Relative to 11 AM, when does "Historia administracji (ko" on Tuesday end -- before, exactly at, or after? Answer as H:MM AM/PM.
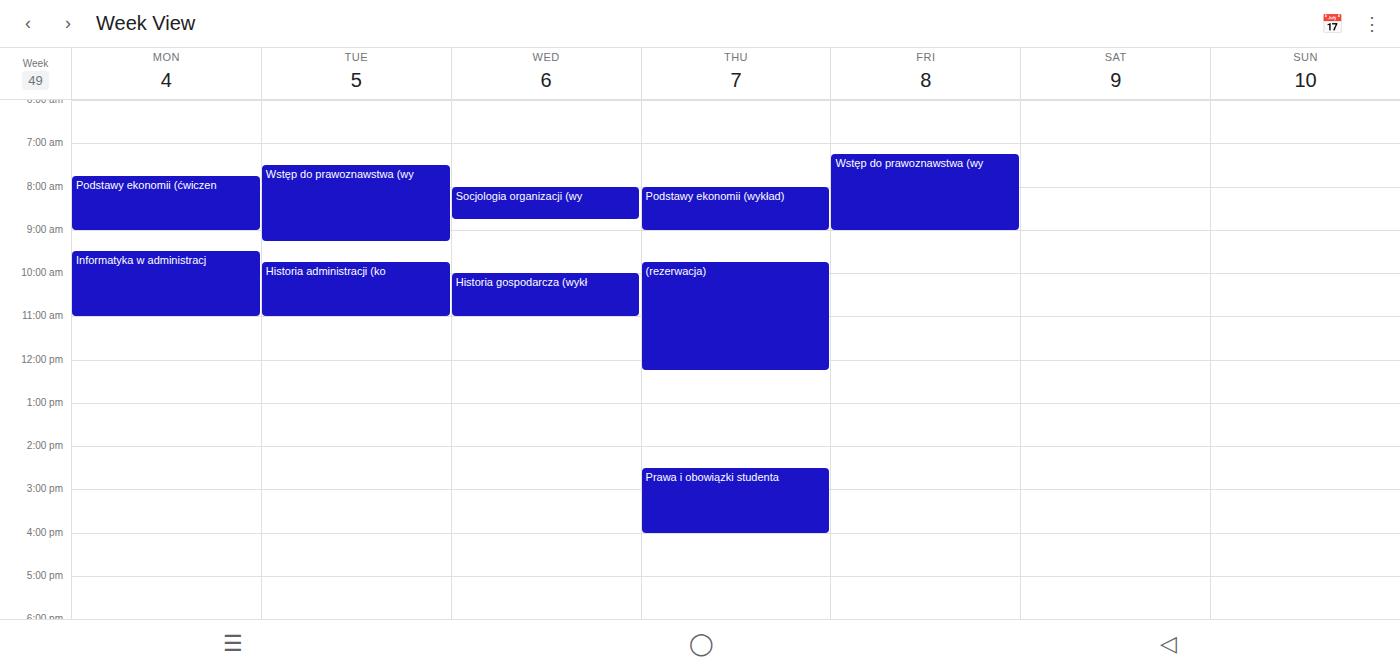
11:00 AM -- exactly at 11 AM, on the 11 AM line.